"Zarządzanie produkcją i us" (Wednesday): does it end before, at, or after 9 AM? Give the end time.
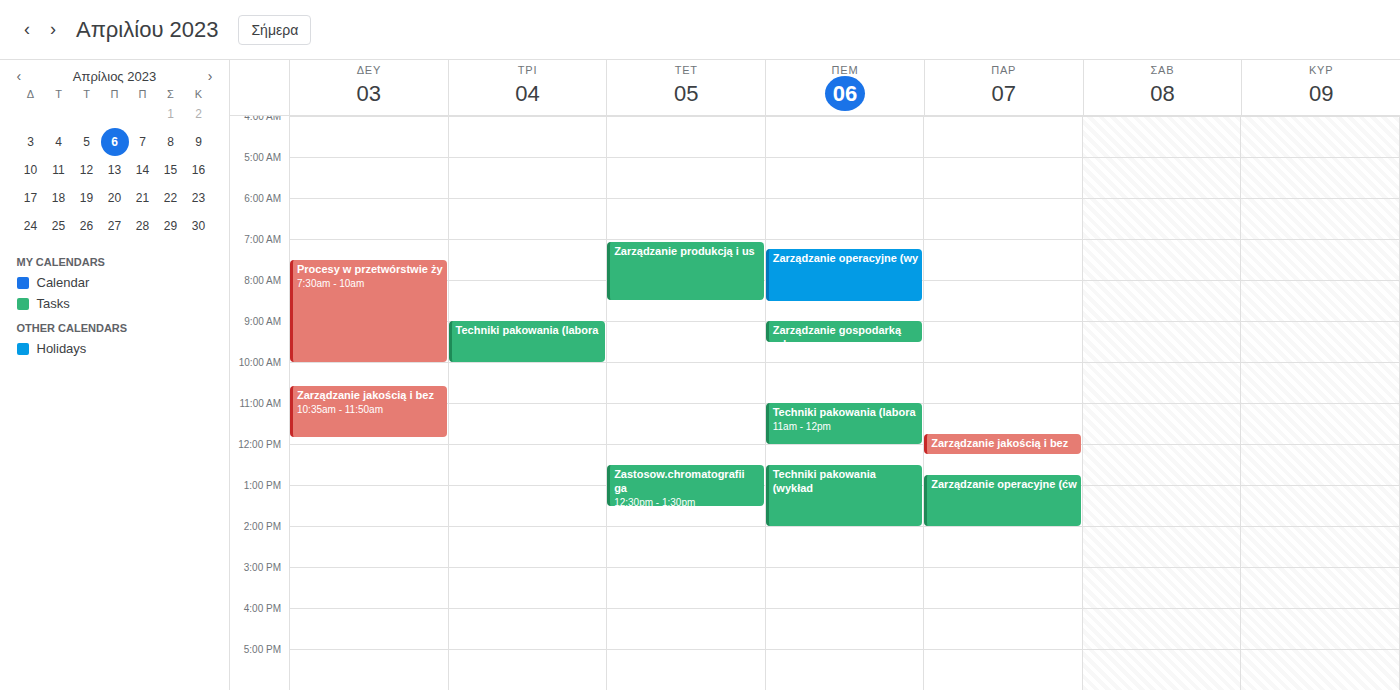
8:30 AM -- before 9 AM, 30 minutes above the 9 AM line.